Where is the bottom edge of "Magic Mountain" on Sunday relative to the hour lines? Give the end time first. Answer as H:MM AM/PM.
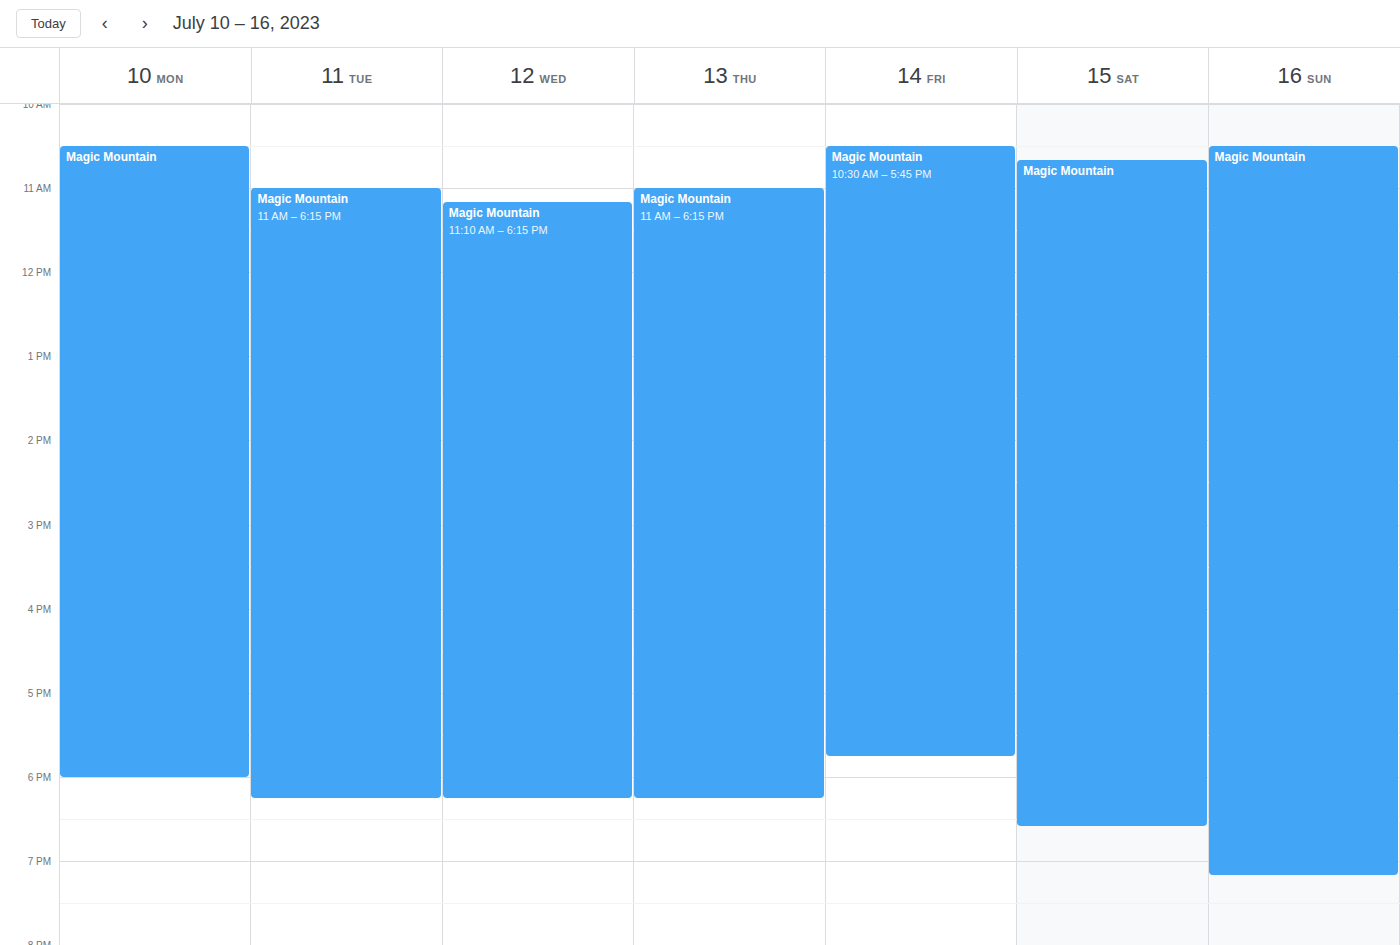
7:10 PM -- neither: 10 minutes below the 7 PM line and 50 minutes above the 8 PM line.